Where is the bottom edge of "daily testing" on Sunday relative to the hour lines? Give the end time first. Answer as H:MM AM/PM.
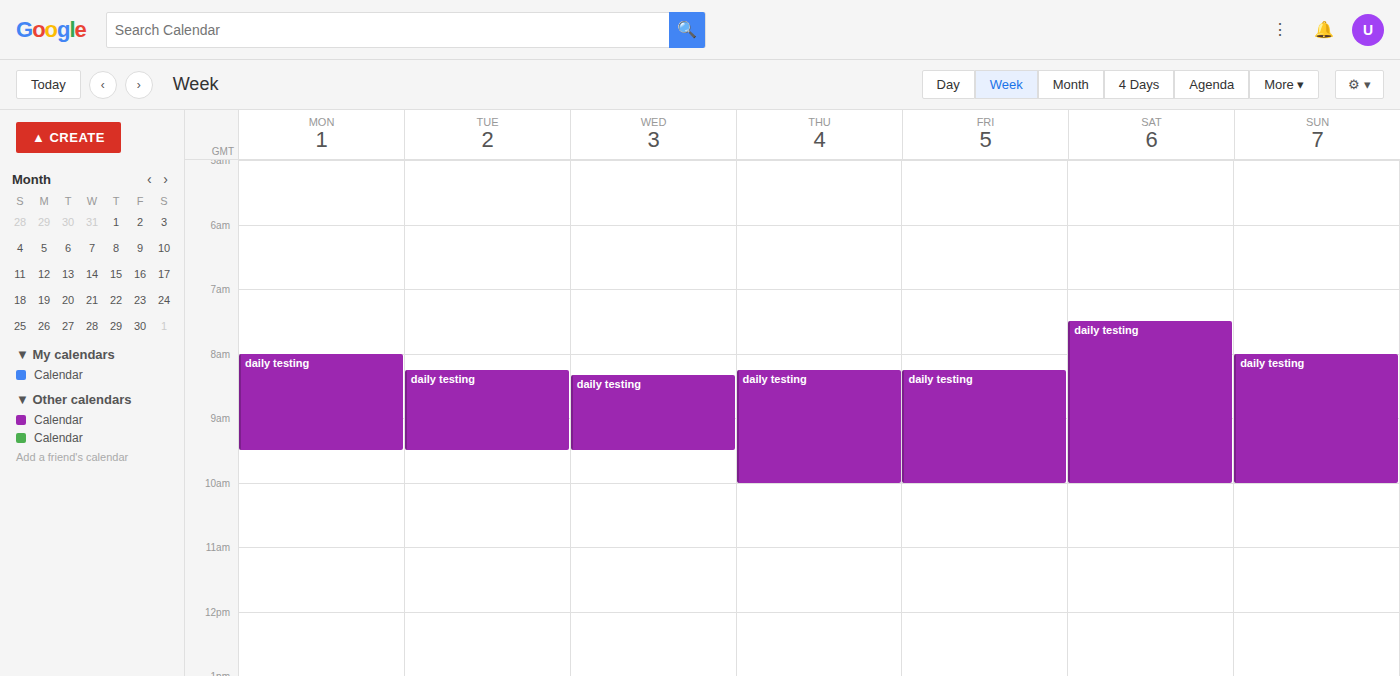
10:00 AM -- exactly on the 10 AM line.